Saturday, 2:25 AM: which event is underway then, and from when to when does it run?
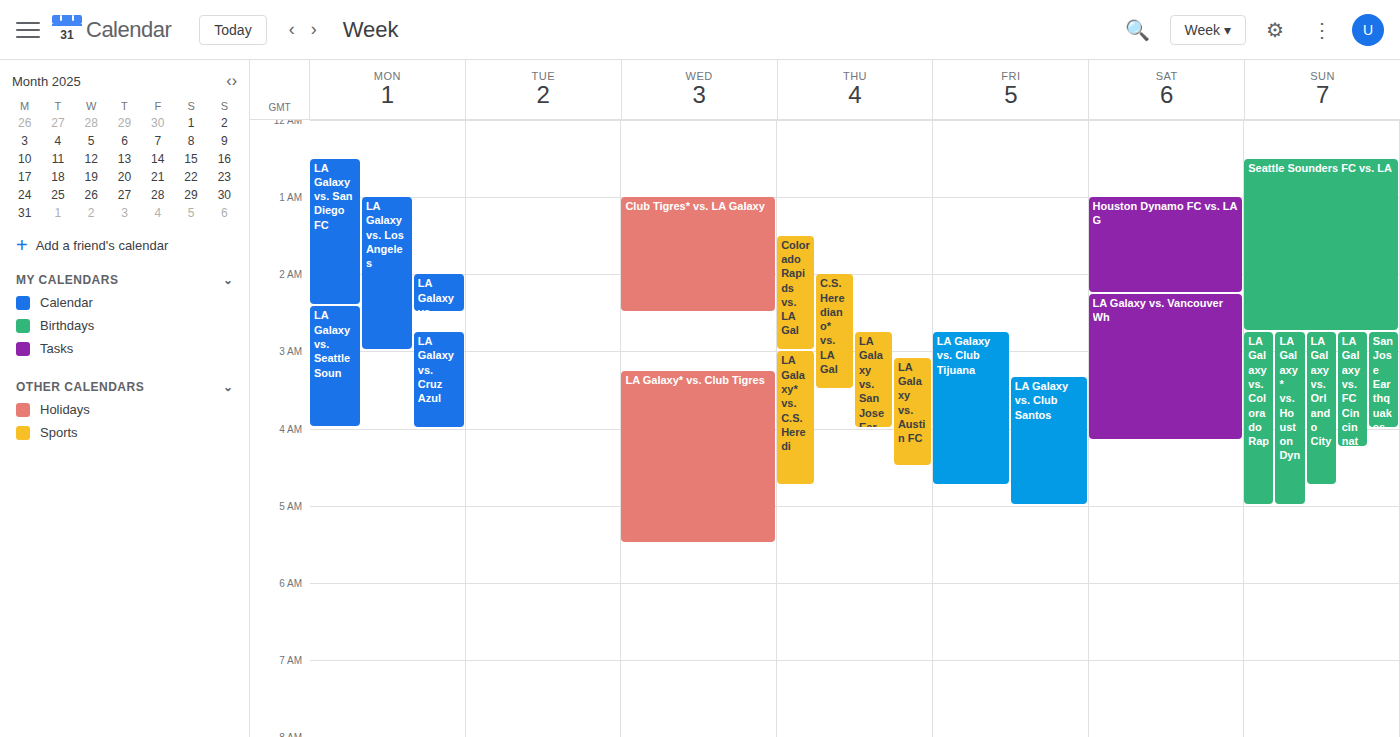
"LA Galaxy vs. Vancouver Wh", 2:15 AM to 4:10 AM